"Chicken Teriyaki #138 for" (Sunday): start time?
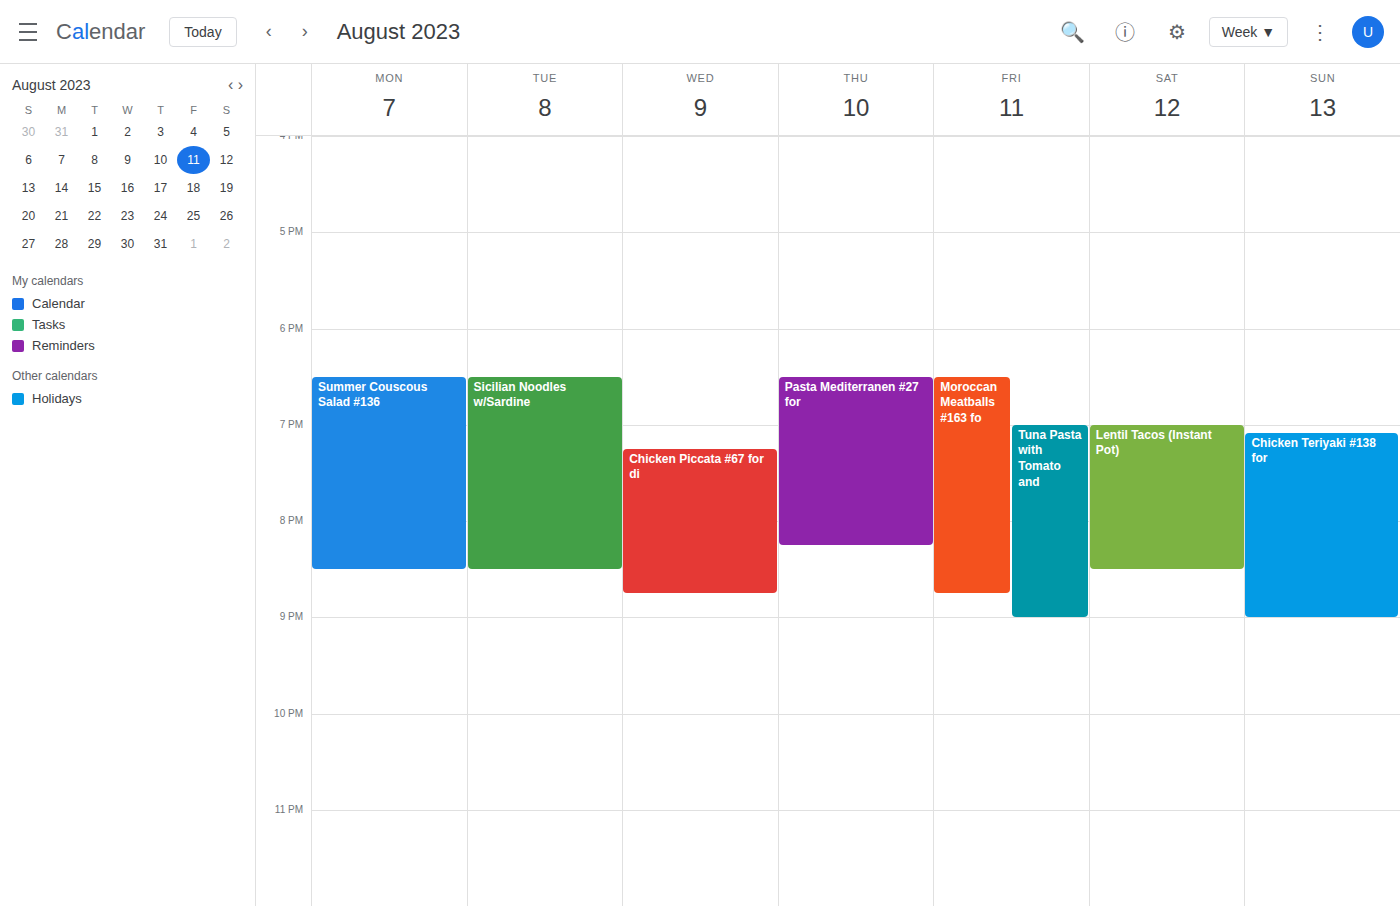
7:05 PM